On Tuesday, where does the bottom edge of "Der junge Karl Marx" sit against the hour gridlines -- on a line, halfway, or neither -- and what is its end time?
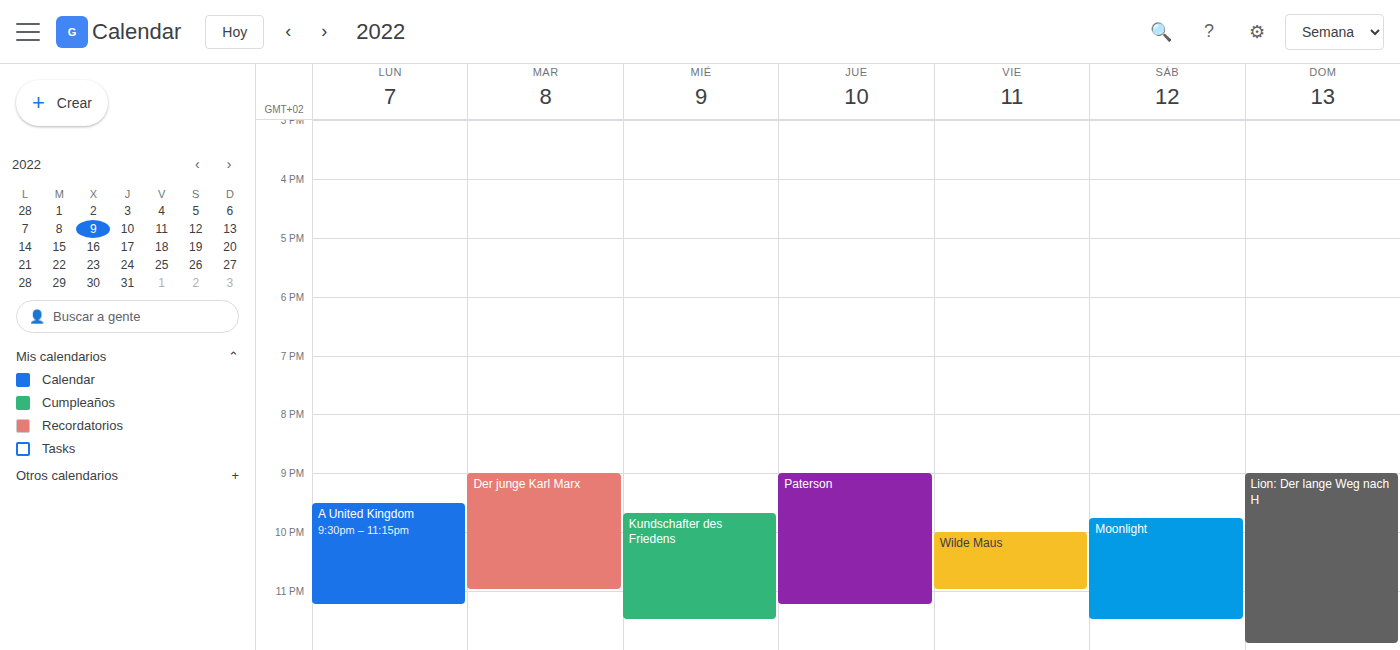
11:00 PM -- exactly on the 11 PM line.